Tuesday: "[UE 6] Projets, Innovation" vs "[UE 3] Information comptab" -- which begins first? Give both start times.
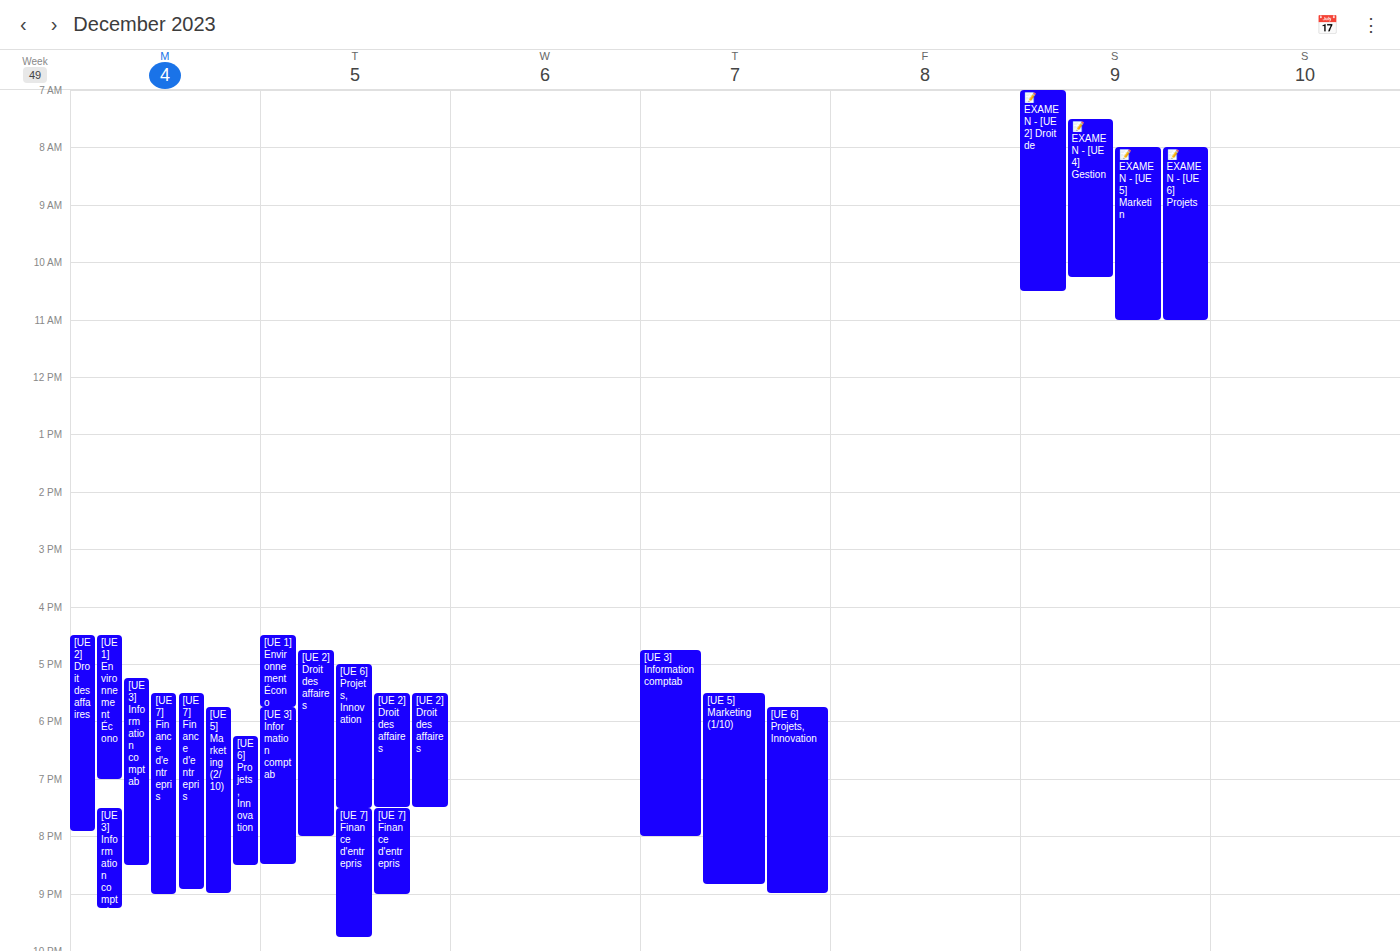
"[UE 6] Projets, Innovation" 5:00 PM; "[UE 3] Information comptab" 5:45 PM.